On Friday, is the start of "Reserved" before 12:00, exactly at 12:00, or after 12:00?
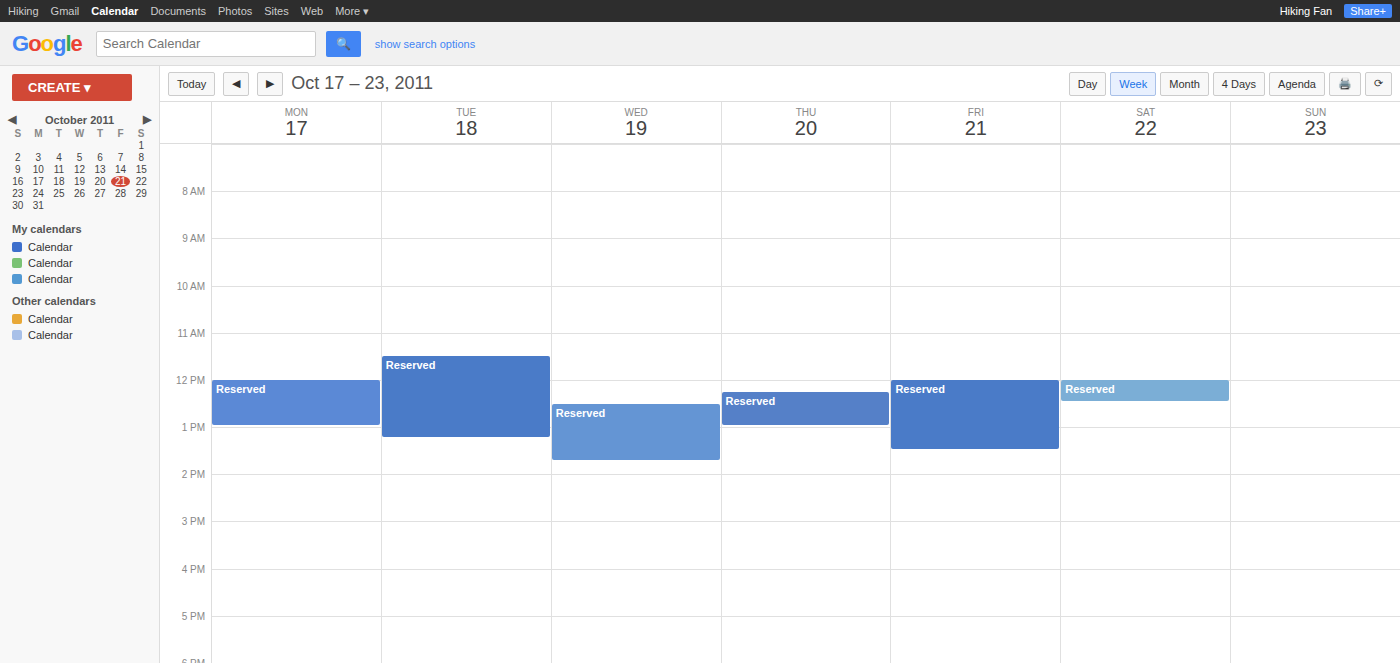
12:00 -- exactly at 12:00, on the 12:00 line.